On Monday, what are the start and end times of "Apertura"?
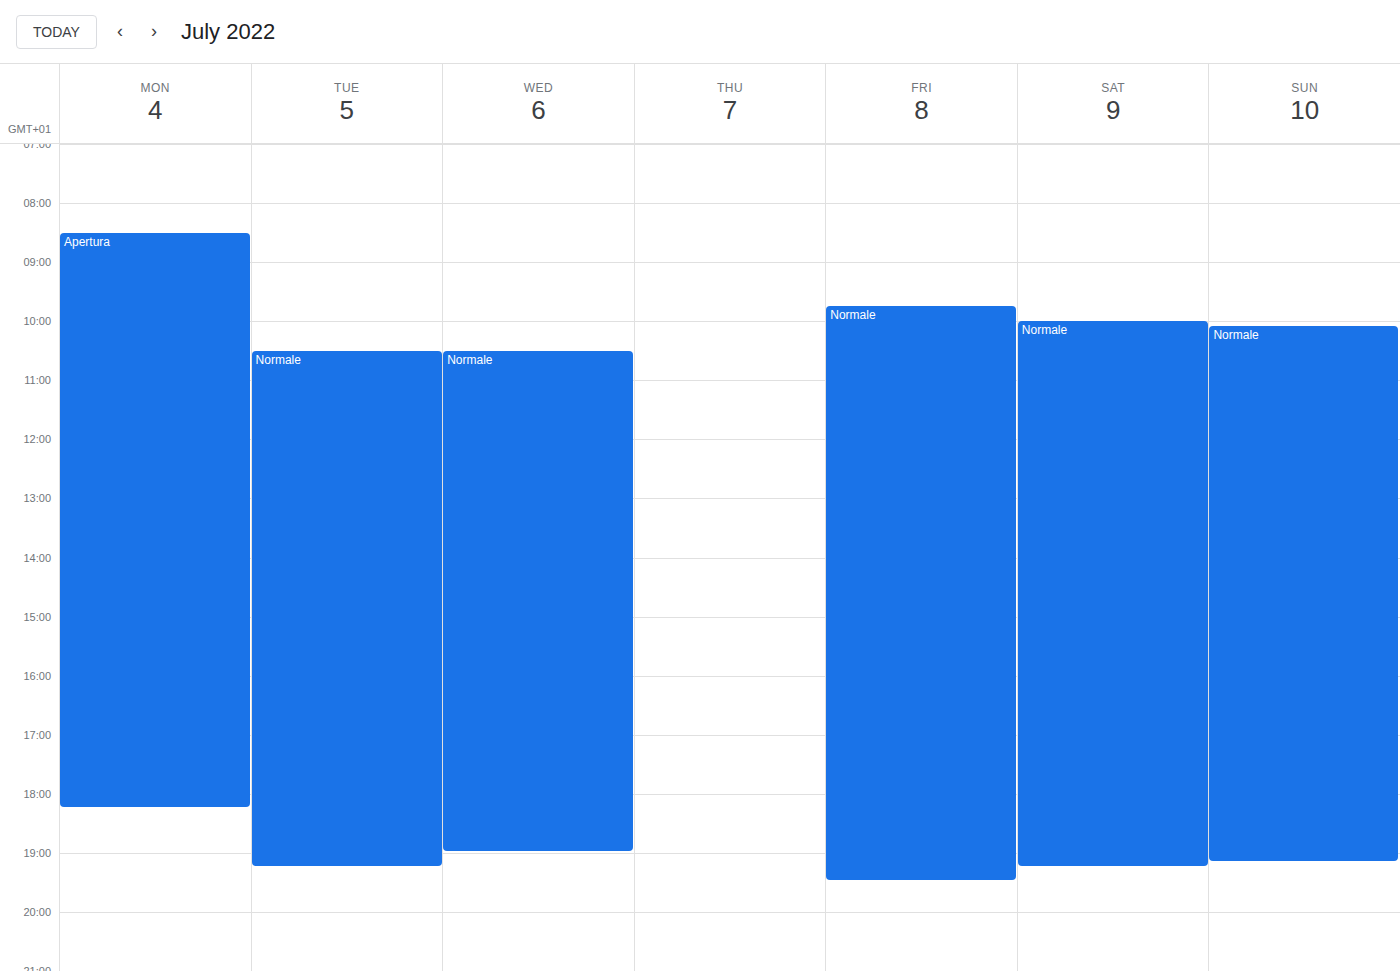
8:30 AM to 6:15 PM